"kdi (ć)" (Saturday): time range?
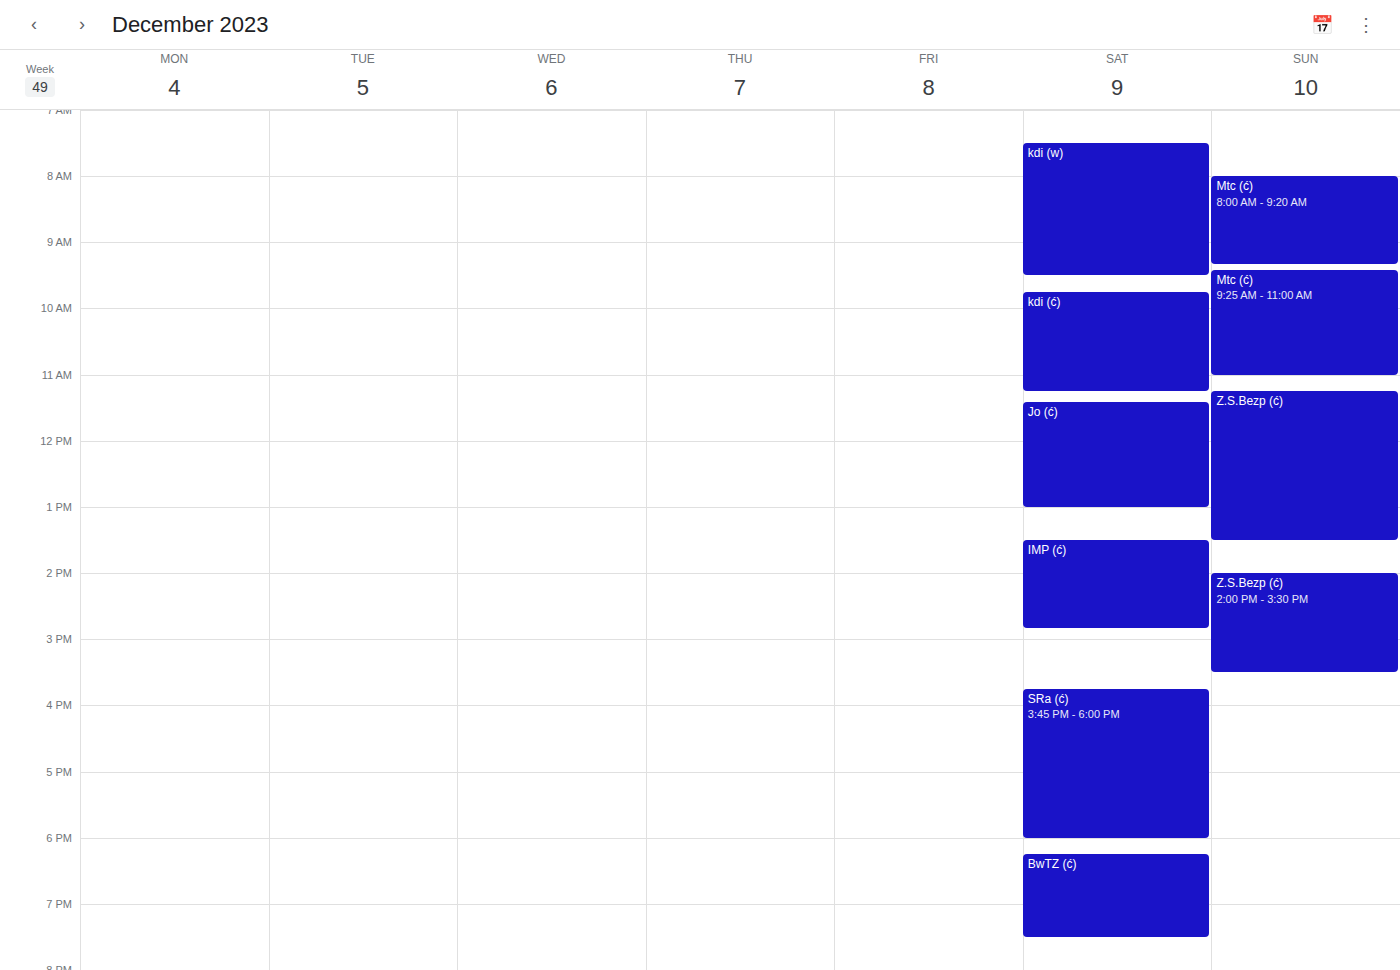
9:45 AM to 11:15 AM